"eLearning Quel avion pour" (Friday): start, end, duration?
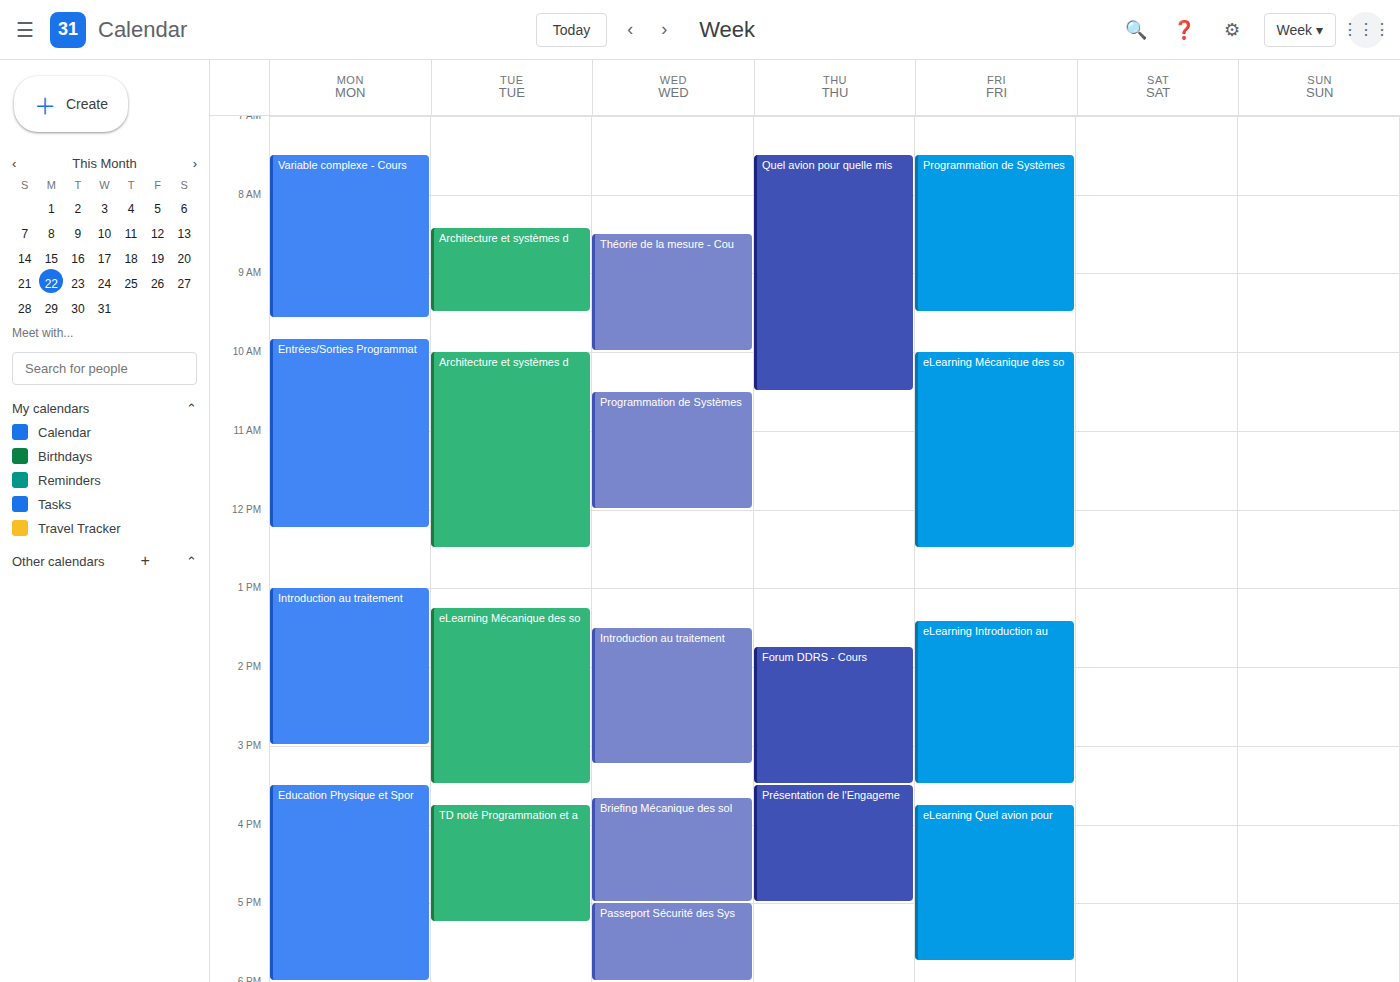
3:45 PM to 5:45 PM, 2 hours